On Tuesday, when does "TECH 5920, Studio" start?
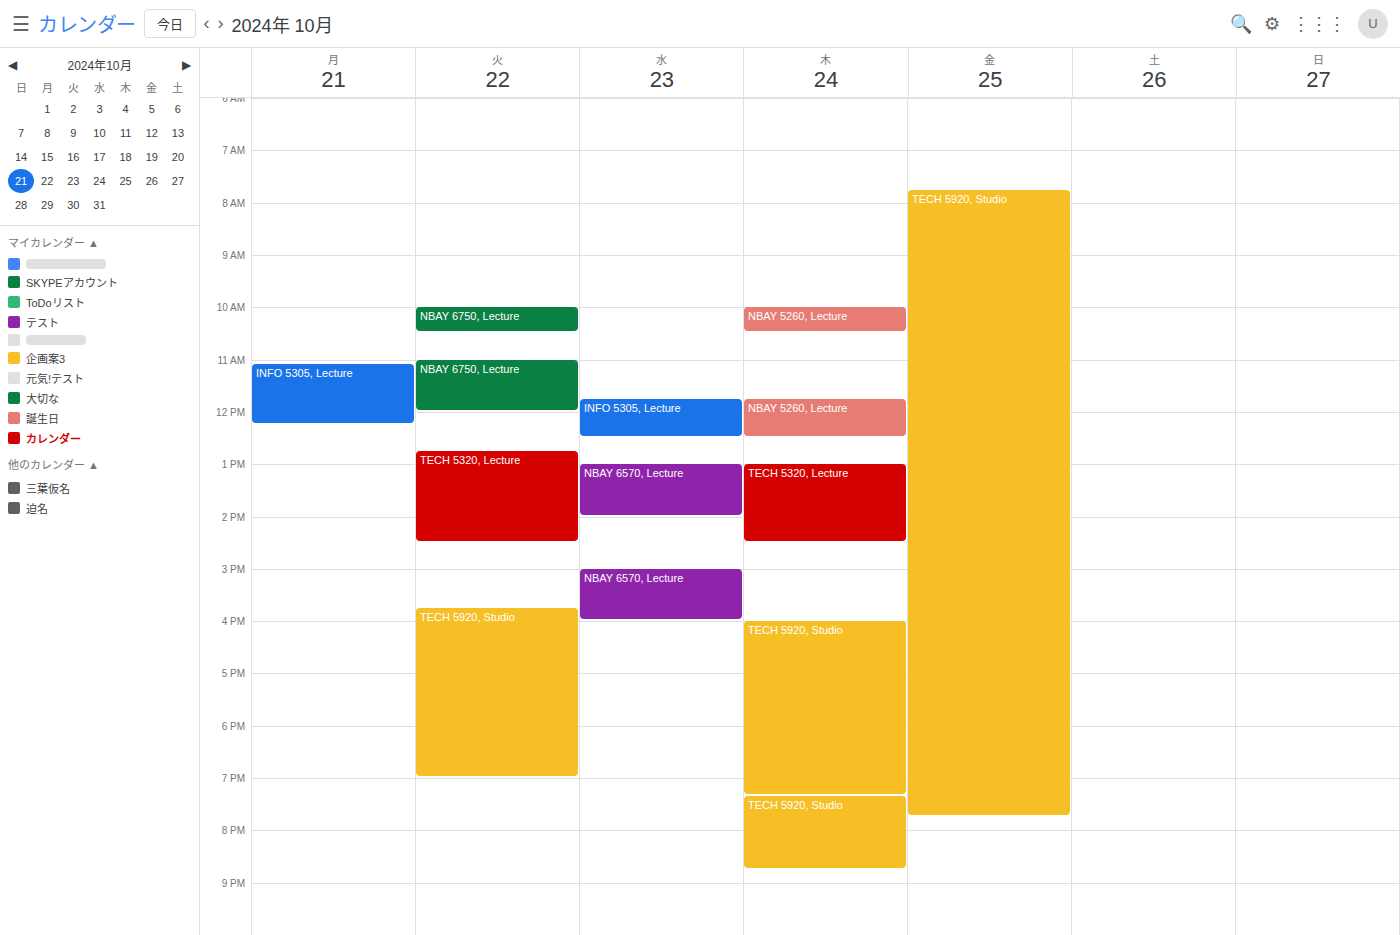
3:45 PM